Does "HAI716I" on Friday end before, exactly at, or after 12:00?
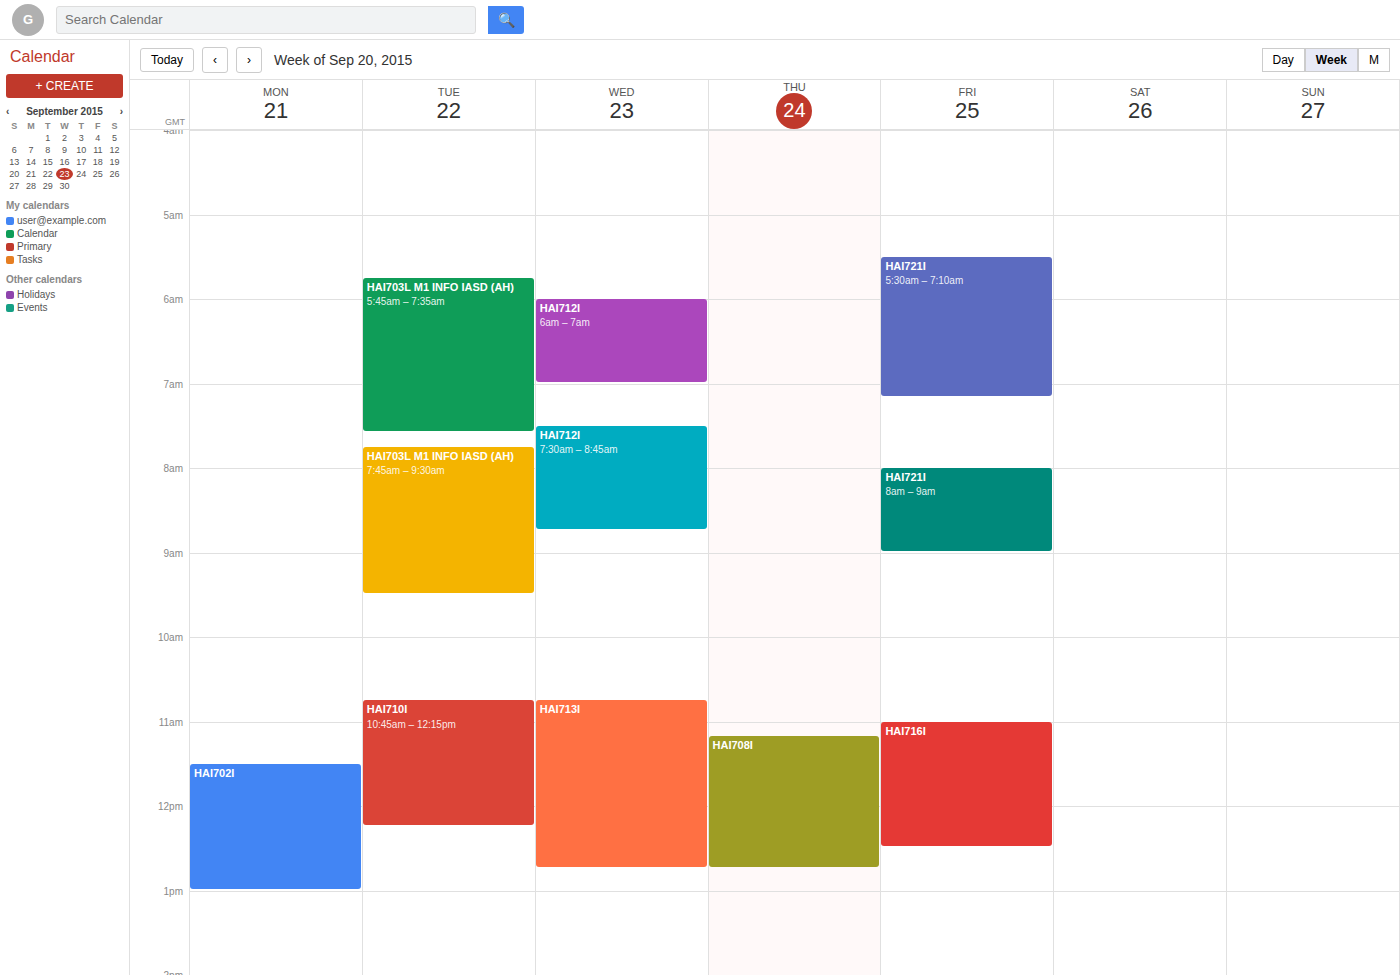
12:30 -- after 12:00, 30 minutes below the 12:00 line.